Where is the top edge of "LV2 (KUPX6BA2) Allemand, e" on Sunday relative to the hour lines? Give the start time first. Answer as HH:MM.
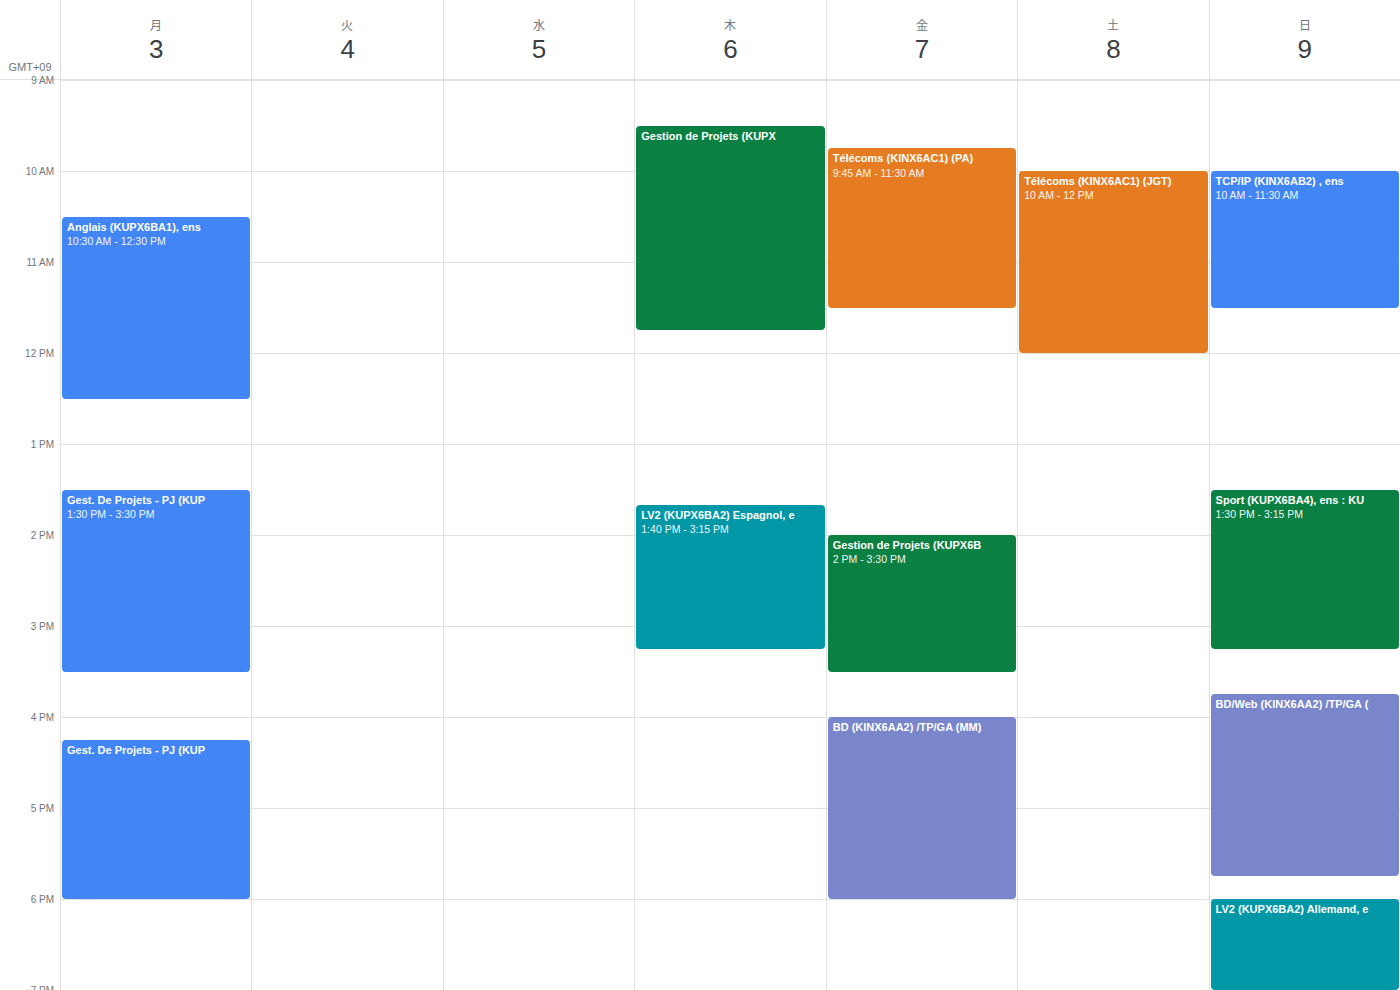
18:00 -- exactly on the 18:00 line.